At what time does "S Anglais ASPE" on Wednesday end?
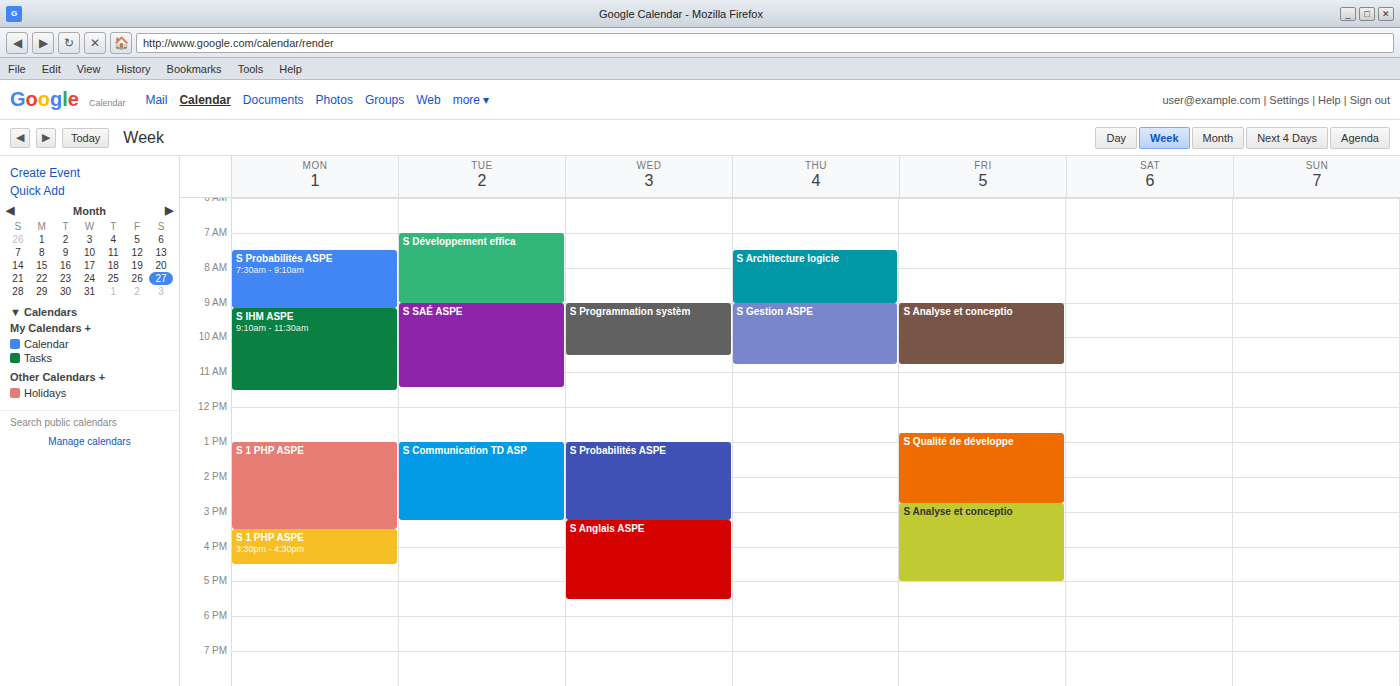
5:30 PM